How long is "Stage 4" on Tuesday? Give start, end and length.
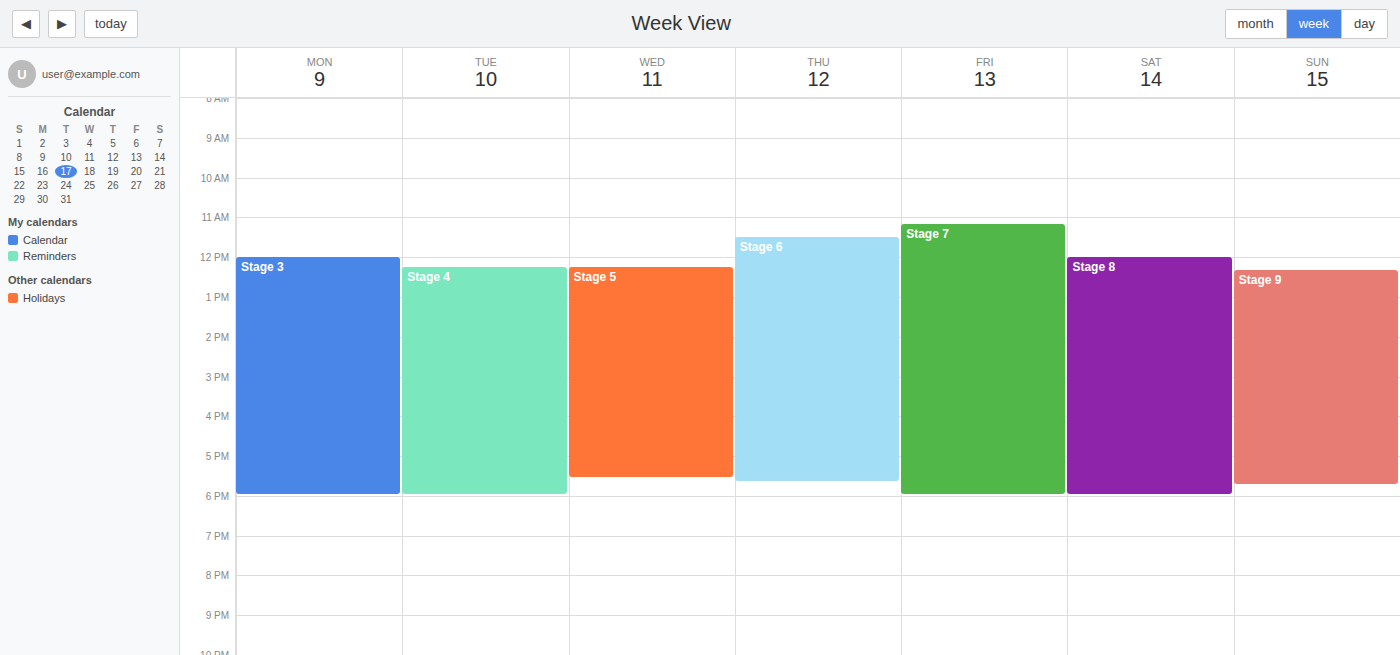
12:15 PM to 6:00 PM, 5 hours 45 minutes